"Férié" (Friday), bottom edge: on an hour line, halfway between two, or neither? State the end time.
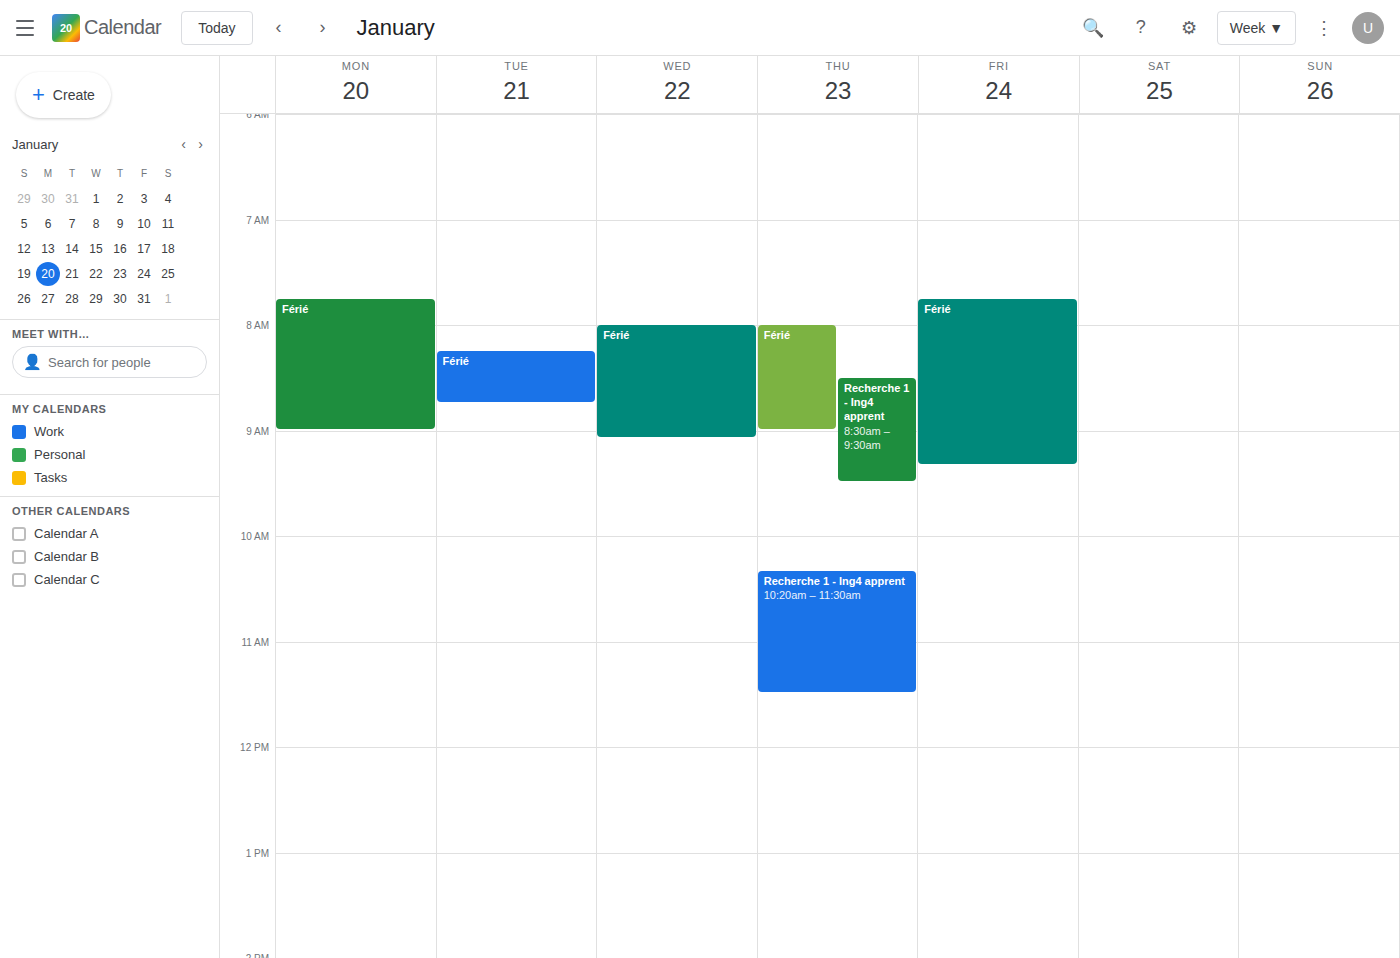
9:20 AM -- neither: 20 minutes below the 9 AM line and 40 minutes above the 10 AM line.